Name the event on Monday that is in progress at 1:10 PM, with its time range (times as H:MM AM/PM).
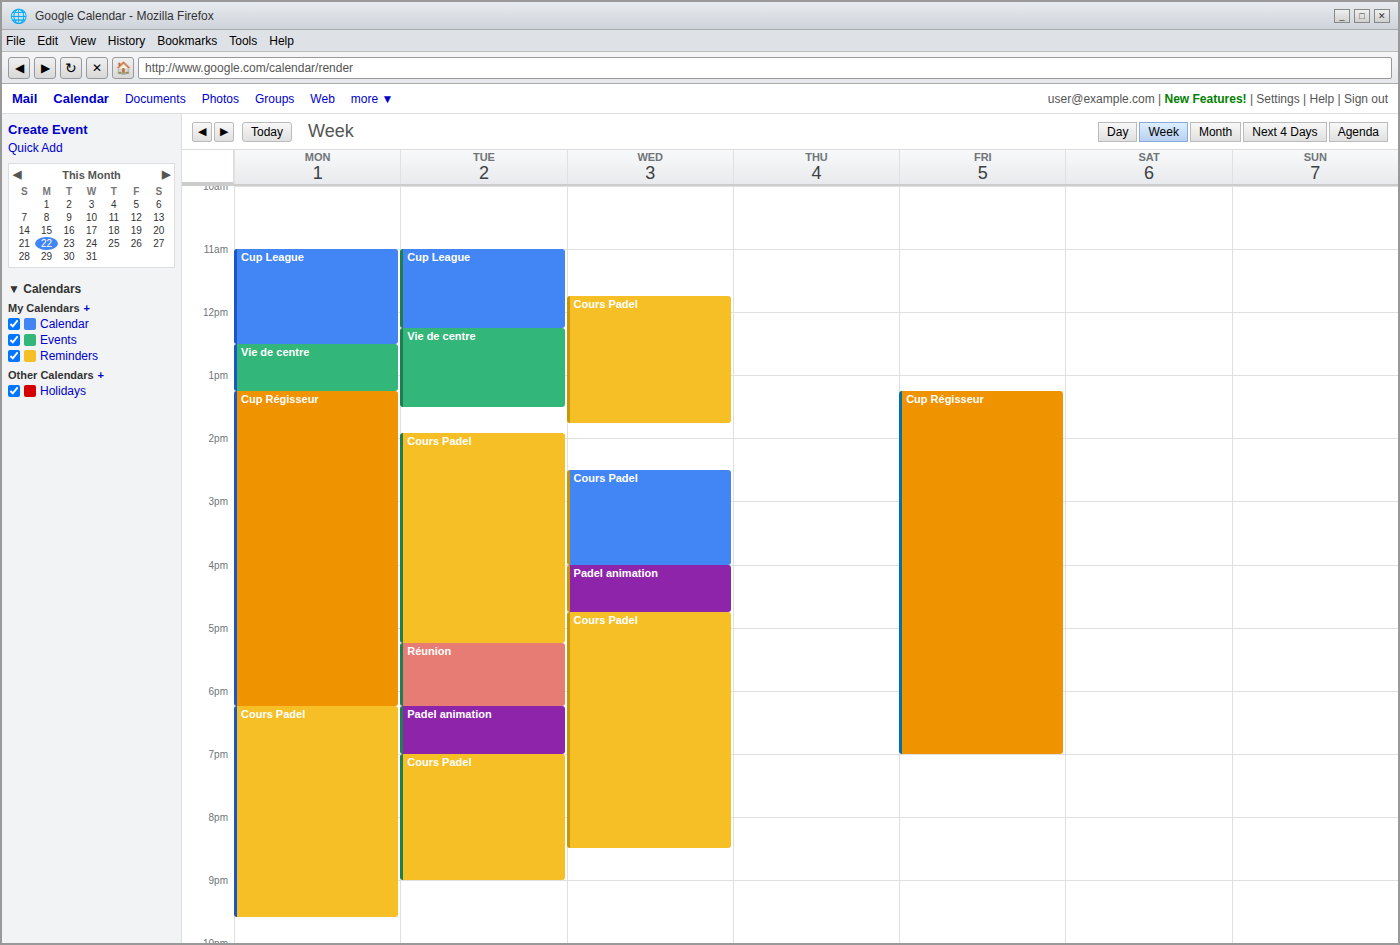
"Vie de centre", 12:30 PM to 1:15 PM